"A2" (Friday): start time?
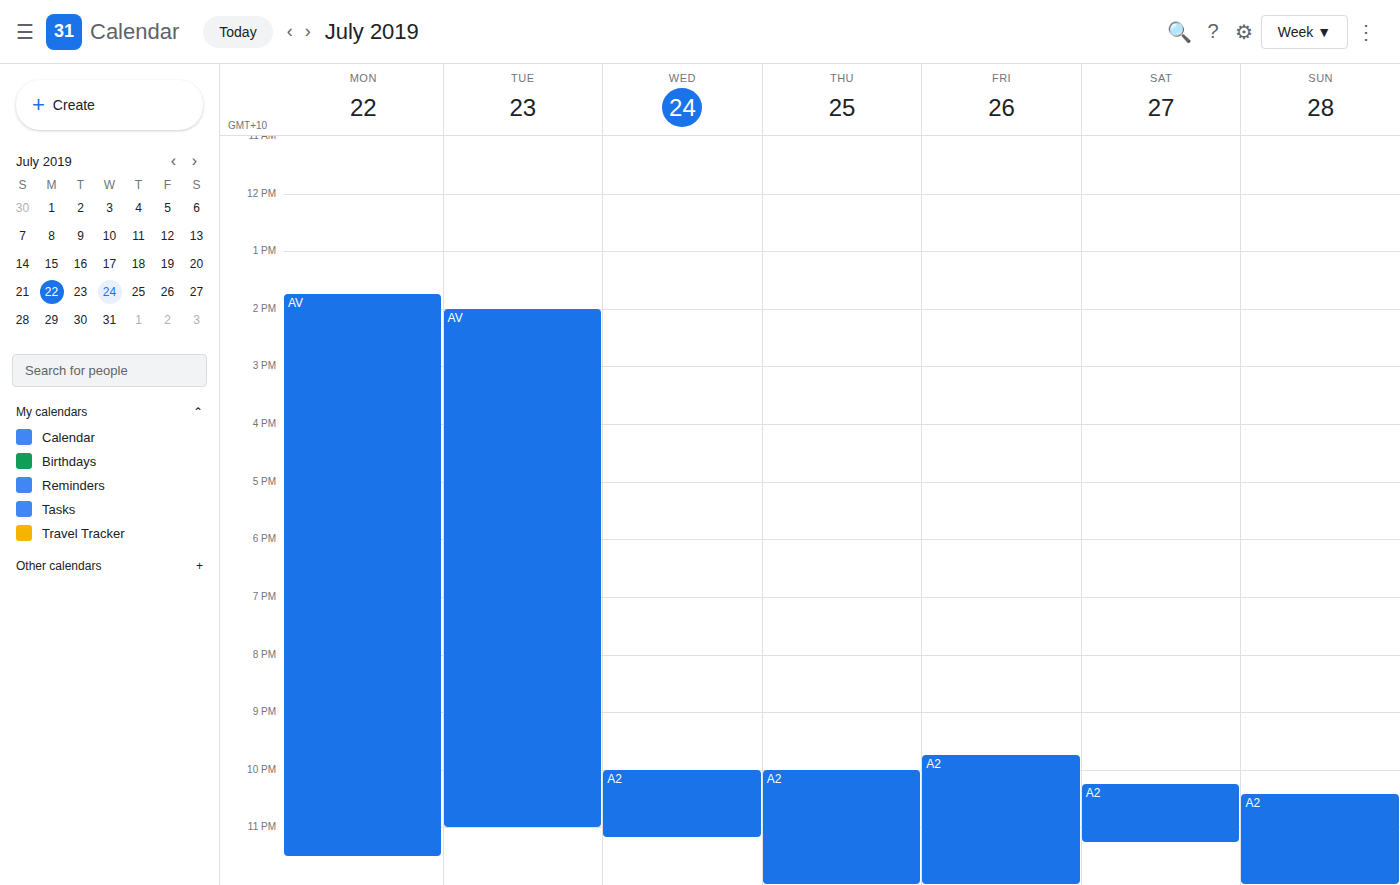
9:45 PM